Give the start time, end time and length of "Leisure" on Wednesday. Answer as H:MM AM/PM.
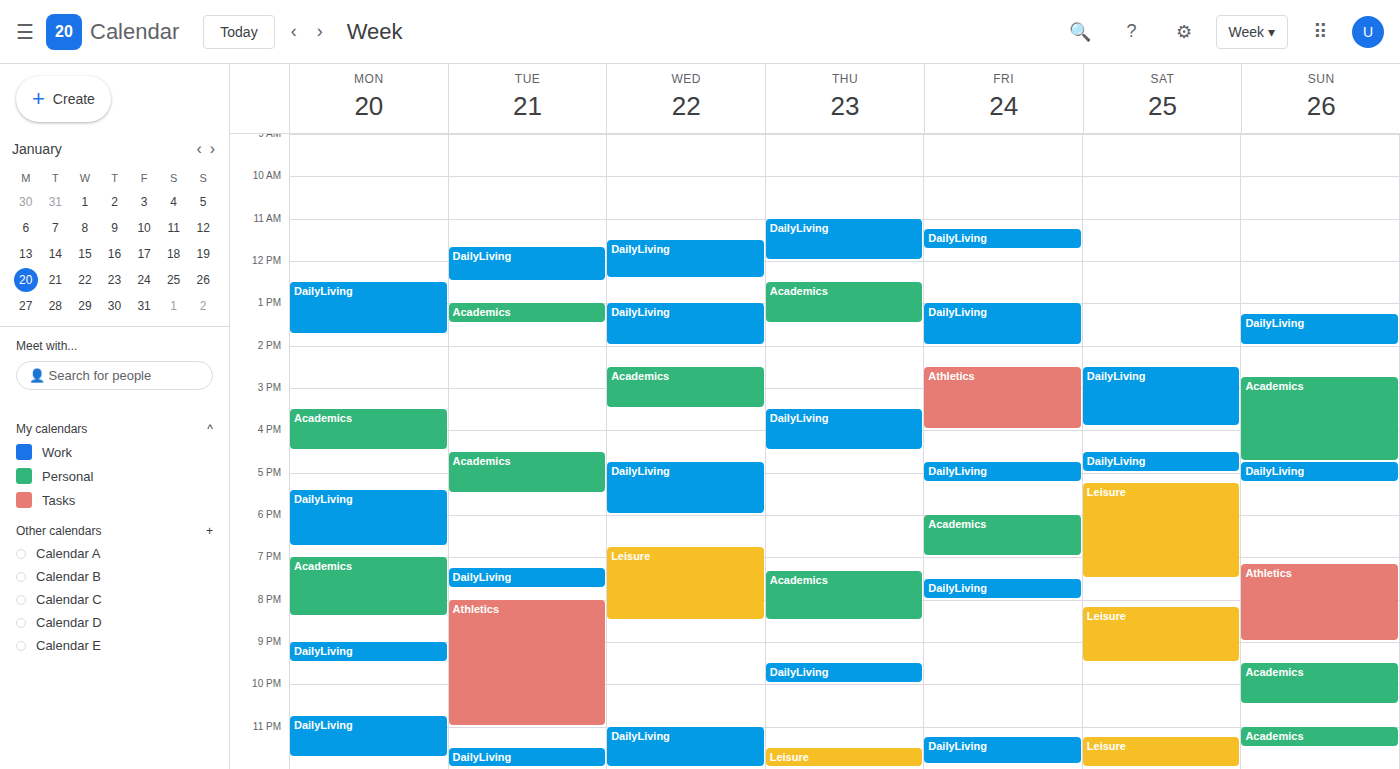
6:45 PM to 8:30 PM, 1 hour 45 minutes